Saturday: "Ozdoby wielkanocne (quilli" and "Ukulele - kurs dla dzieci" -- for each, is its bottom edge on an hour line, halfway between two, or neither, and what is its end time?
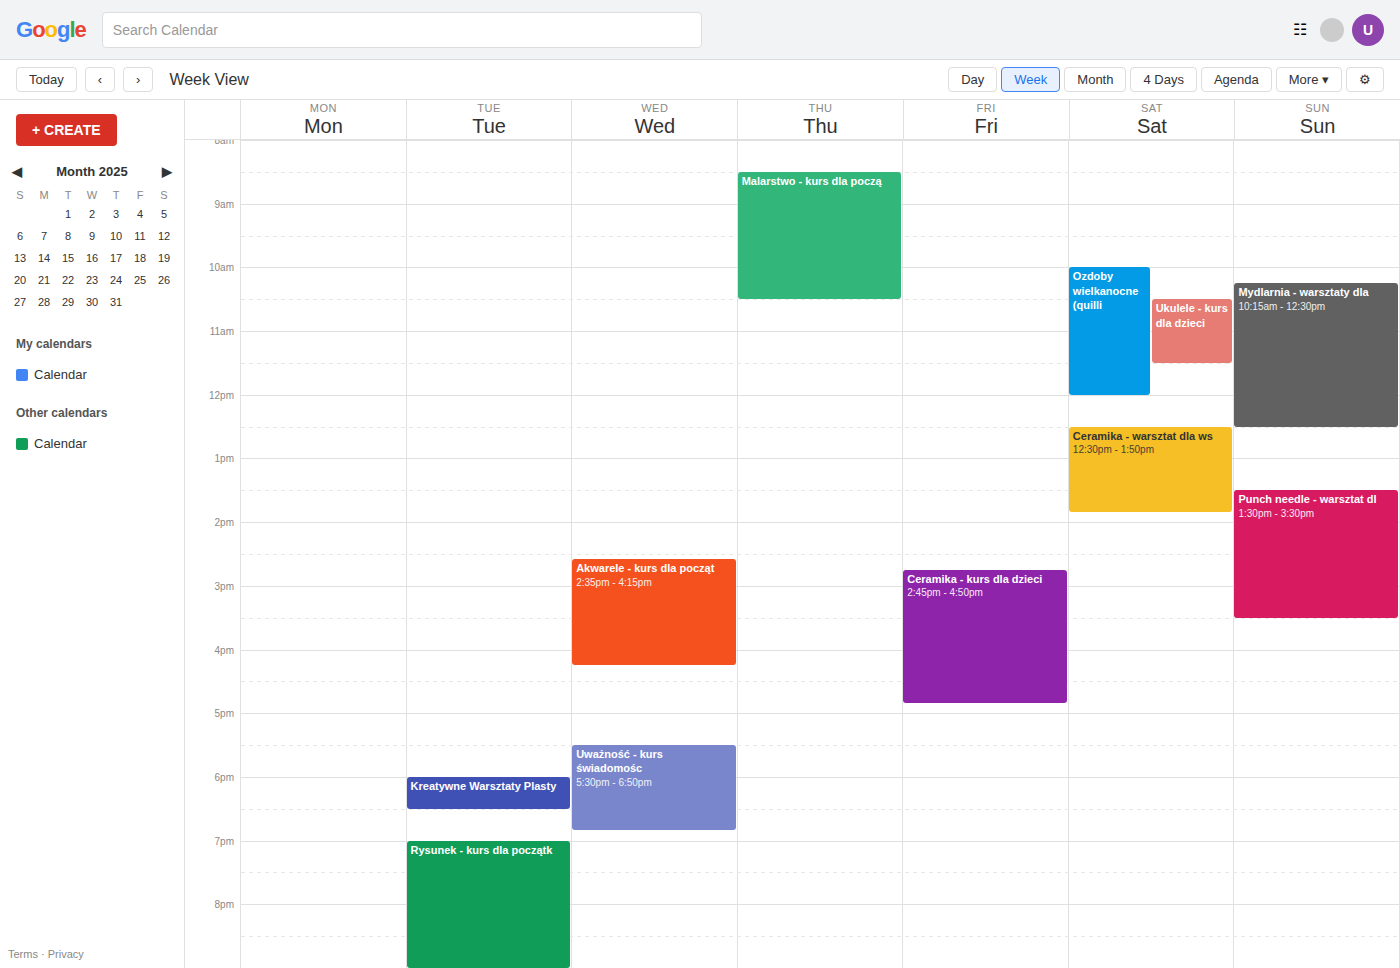
"Ozdoby wielkanocne (quilli": 12:00 PM, exactly on the 12 PM line. "Ukulele - kurs dla dzieci": 11:30 AM, halfway between the 11 AM and 12 PM lines.